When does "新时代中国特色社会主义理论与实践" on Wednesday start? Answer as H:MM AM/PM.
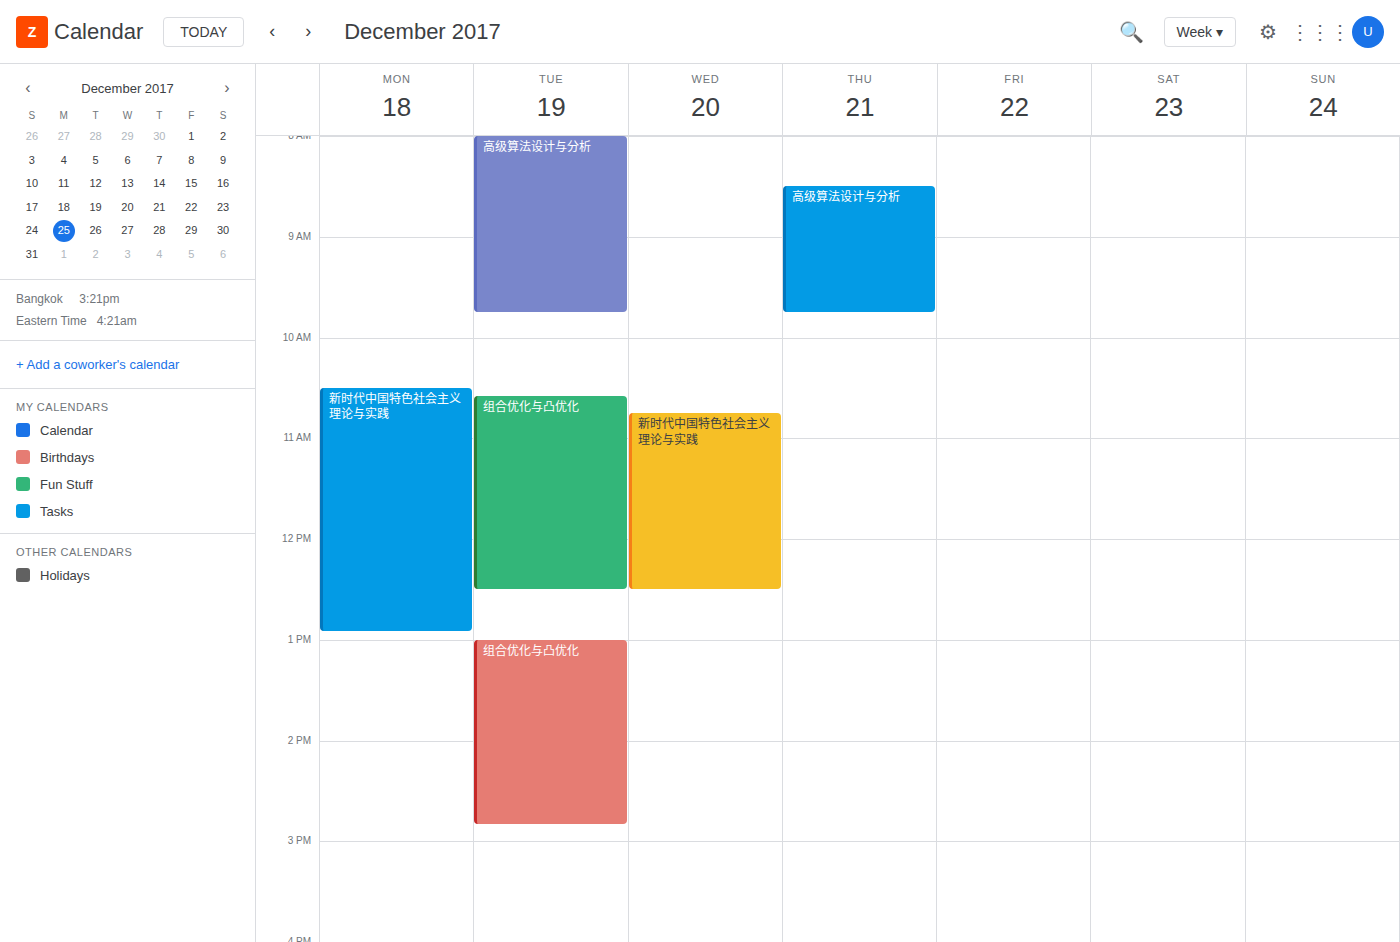
10:45 AM